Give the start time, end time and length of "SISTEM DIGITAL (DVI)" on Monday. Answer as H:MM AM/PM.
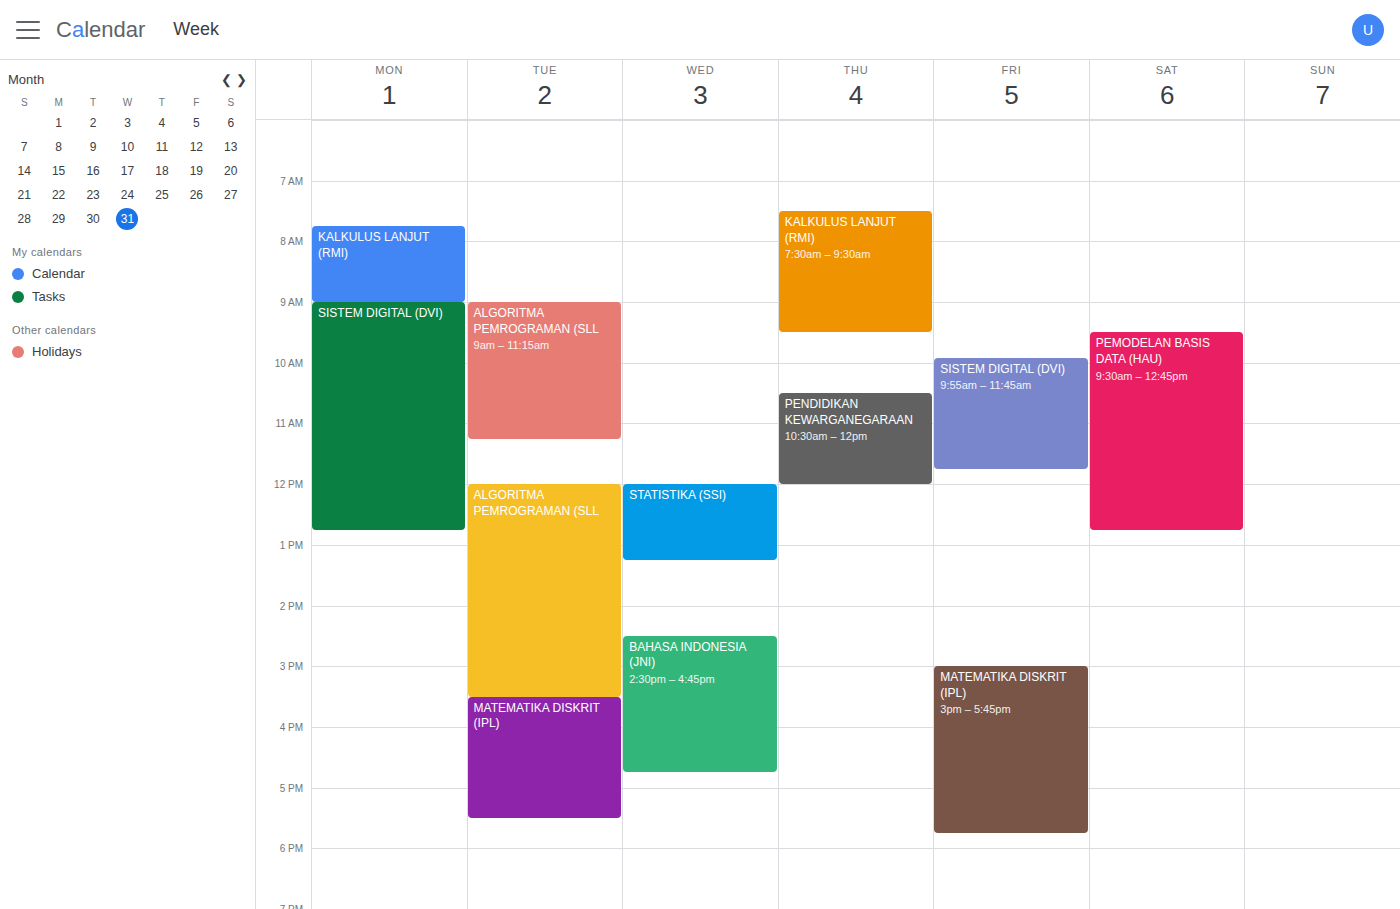
9:00 AM to 12:45 PM, 3 hours 45 minutes